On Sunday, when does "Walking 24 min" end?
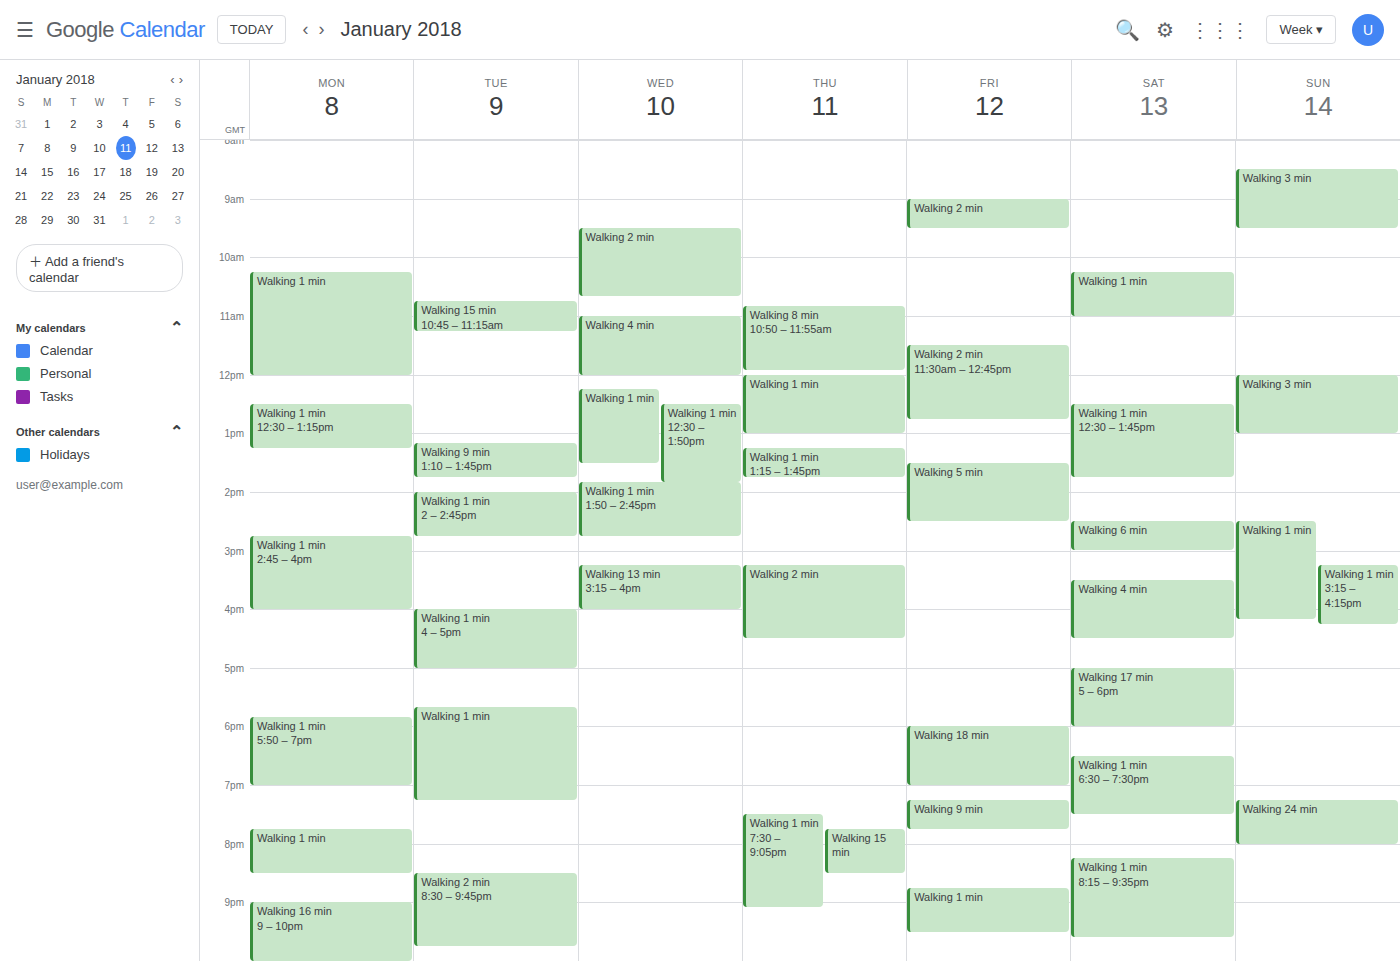
20:00